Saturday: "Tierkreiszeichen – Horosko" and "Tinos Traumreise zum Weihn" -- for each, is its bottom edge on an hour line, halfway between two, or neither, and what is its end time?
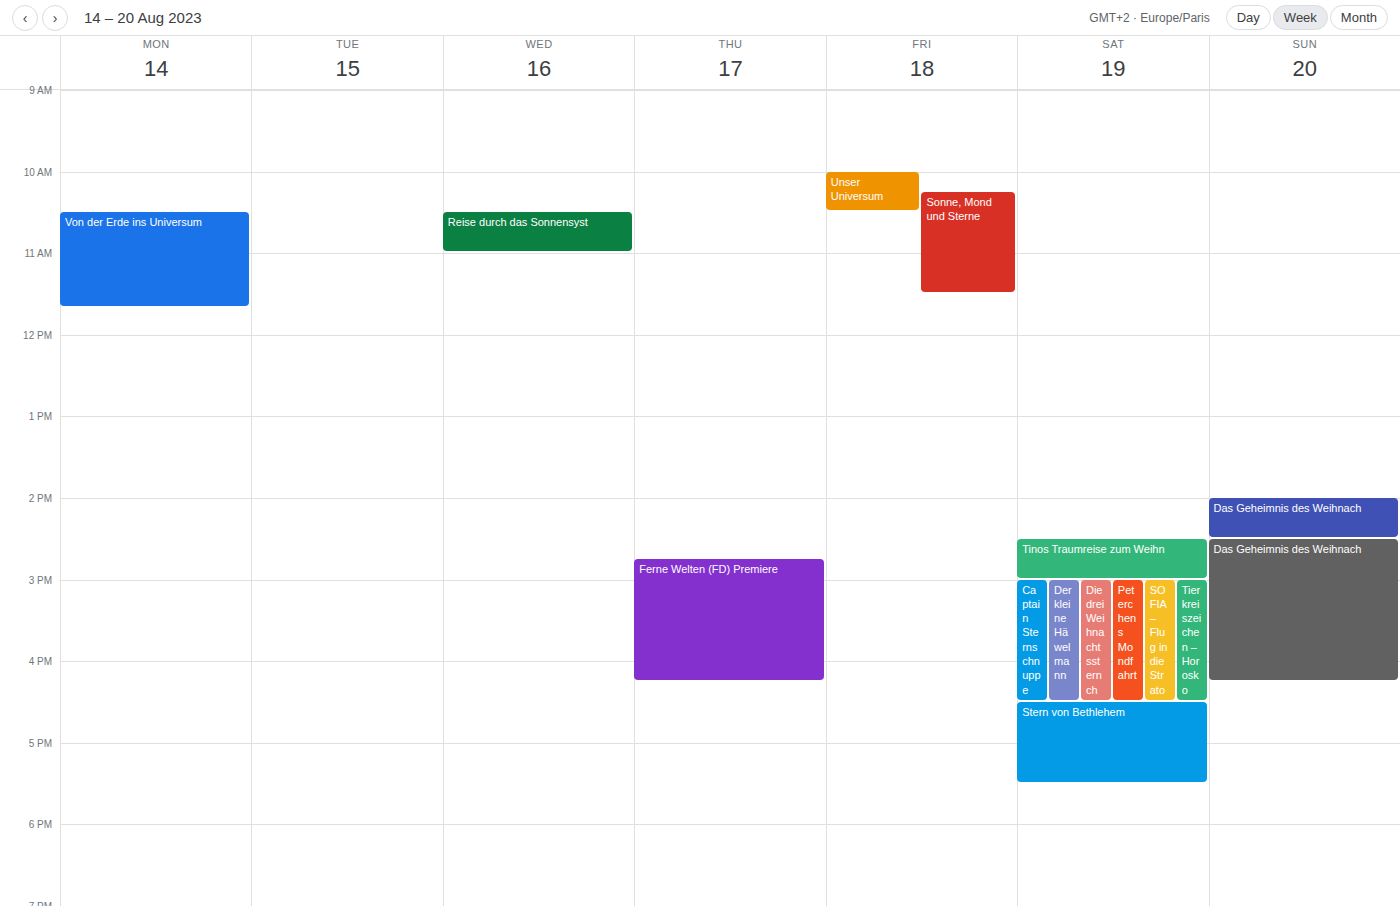
"Tierkreiszeichen – Horosko": 4:30 PM, halfway between the 4 PM and 5 PM lines. "Tinos Traumreise zum Weihn": 3:00 PM, exactly on the 3 PM line.